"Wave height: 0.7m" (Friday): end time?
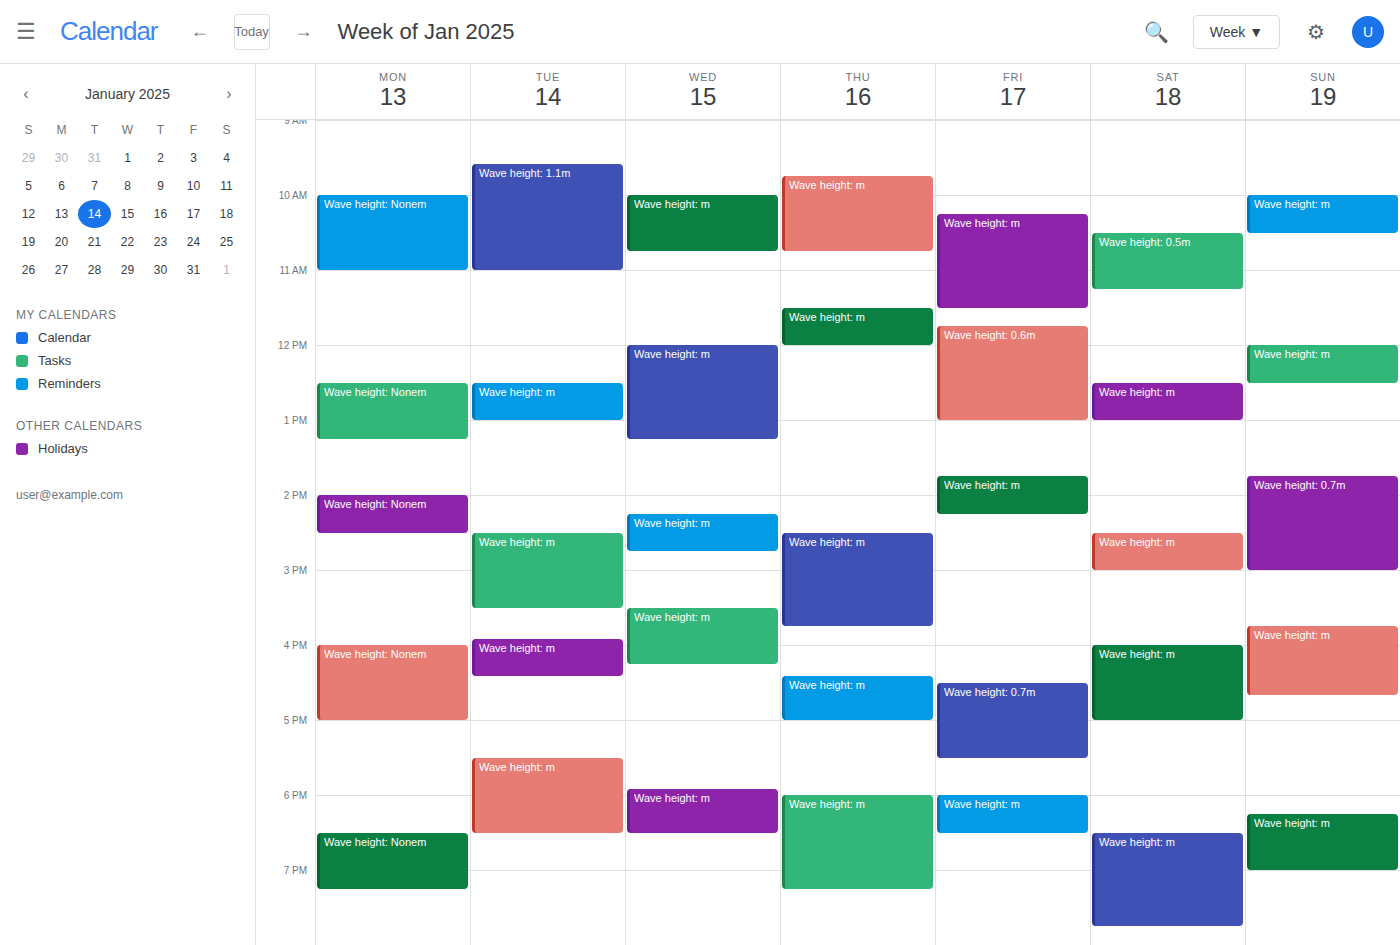
5:30 PM